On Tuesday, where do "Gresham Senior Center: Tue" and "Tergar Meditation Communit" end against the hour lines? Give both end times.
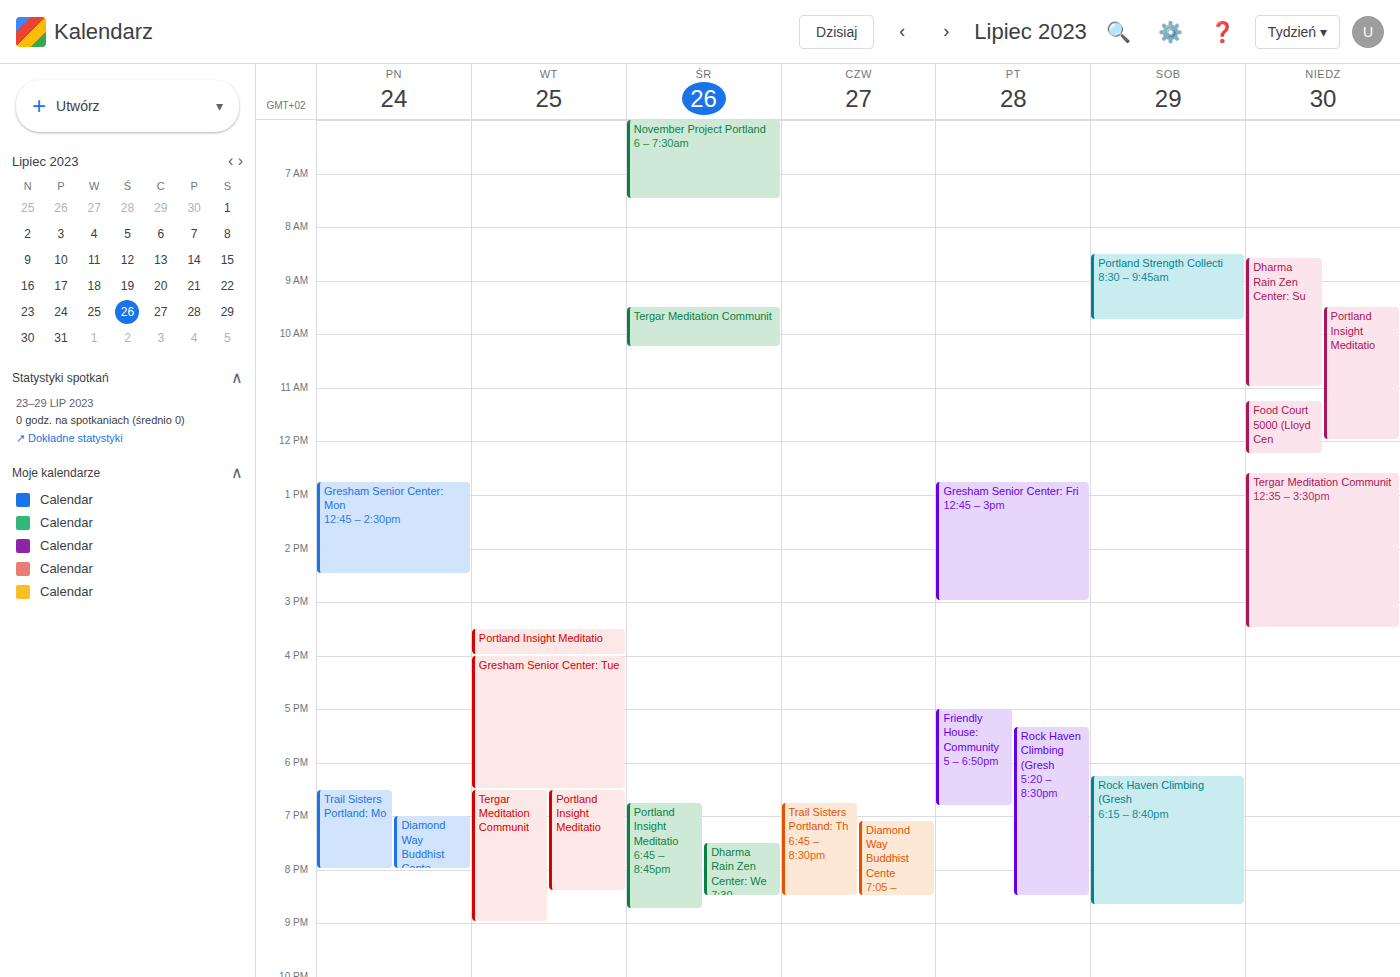
"Gresham Senior Center: Tue": 6:30 PM, halfway between the 6 PM and 7 PM lines. "Tergar Meditation Communit": 9:00 PM, exactly on the 9 PM line.